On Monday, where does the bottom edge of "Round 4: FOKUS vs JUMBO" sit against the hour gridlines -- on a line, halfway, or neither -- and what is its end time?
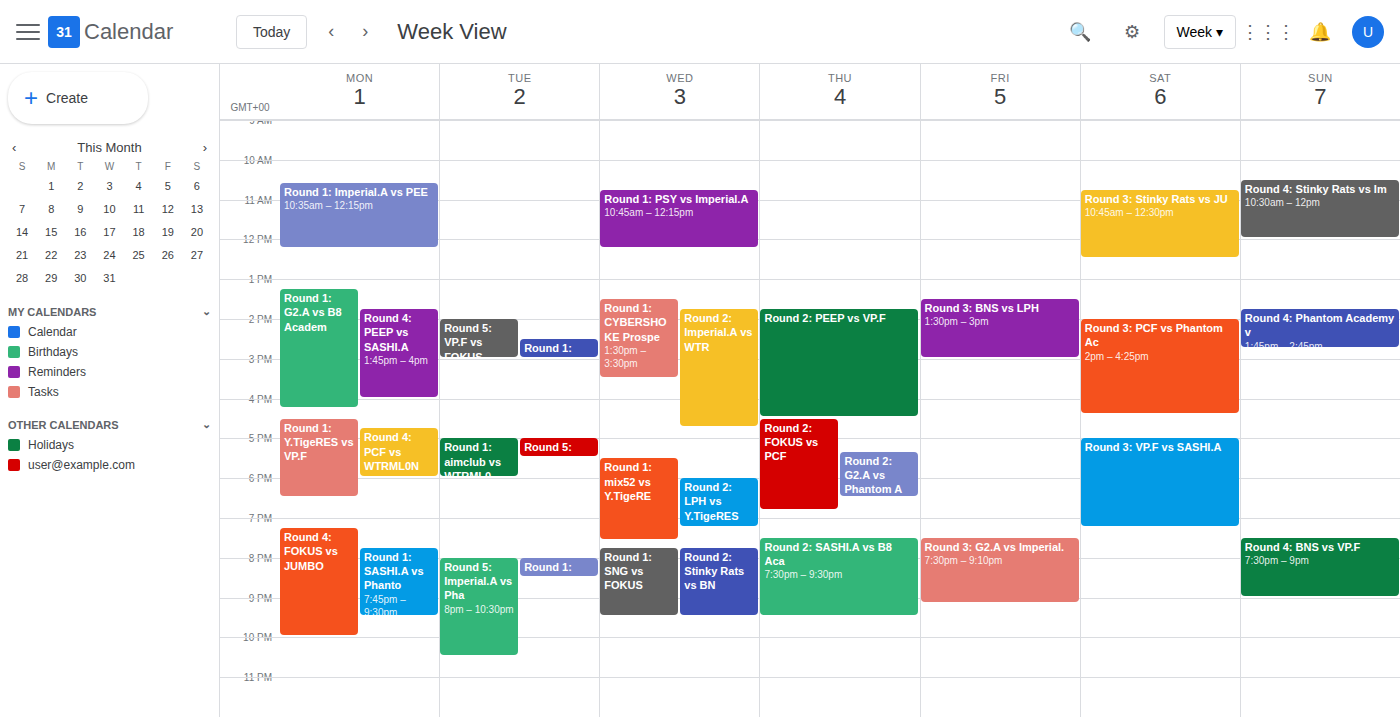
22:00 -- exactly on the 22:00 line.